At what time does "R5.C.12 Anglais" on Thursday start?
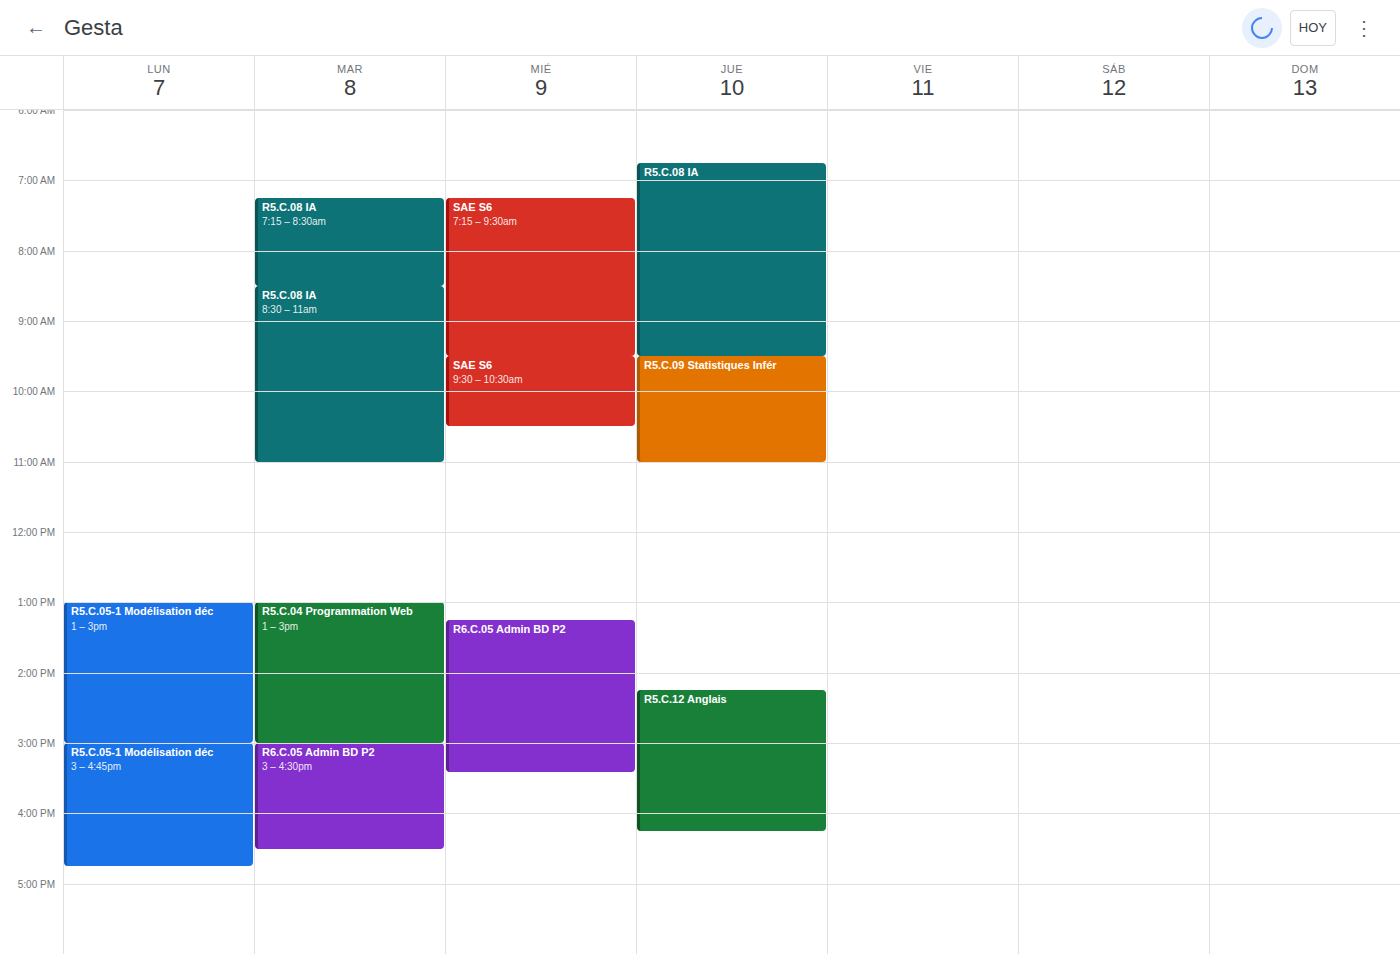
2:15 PM